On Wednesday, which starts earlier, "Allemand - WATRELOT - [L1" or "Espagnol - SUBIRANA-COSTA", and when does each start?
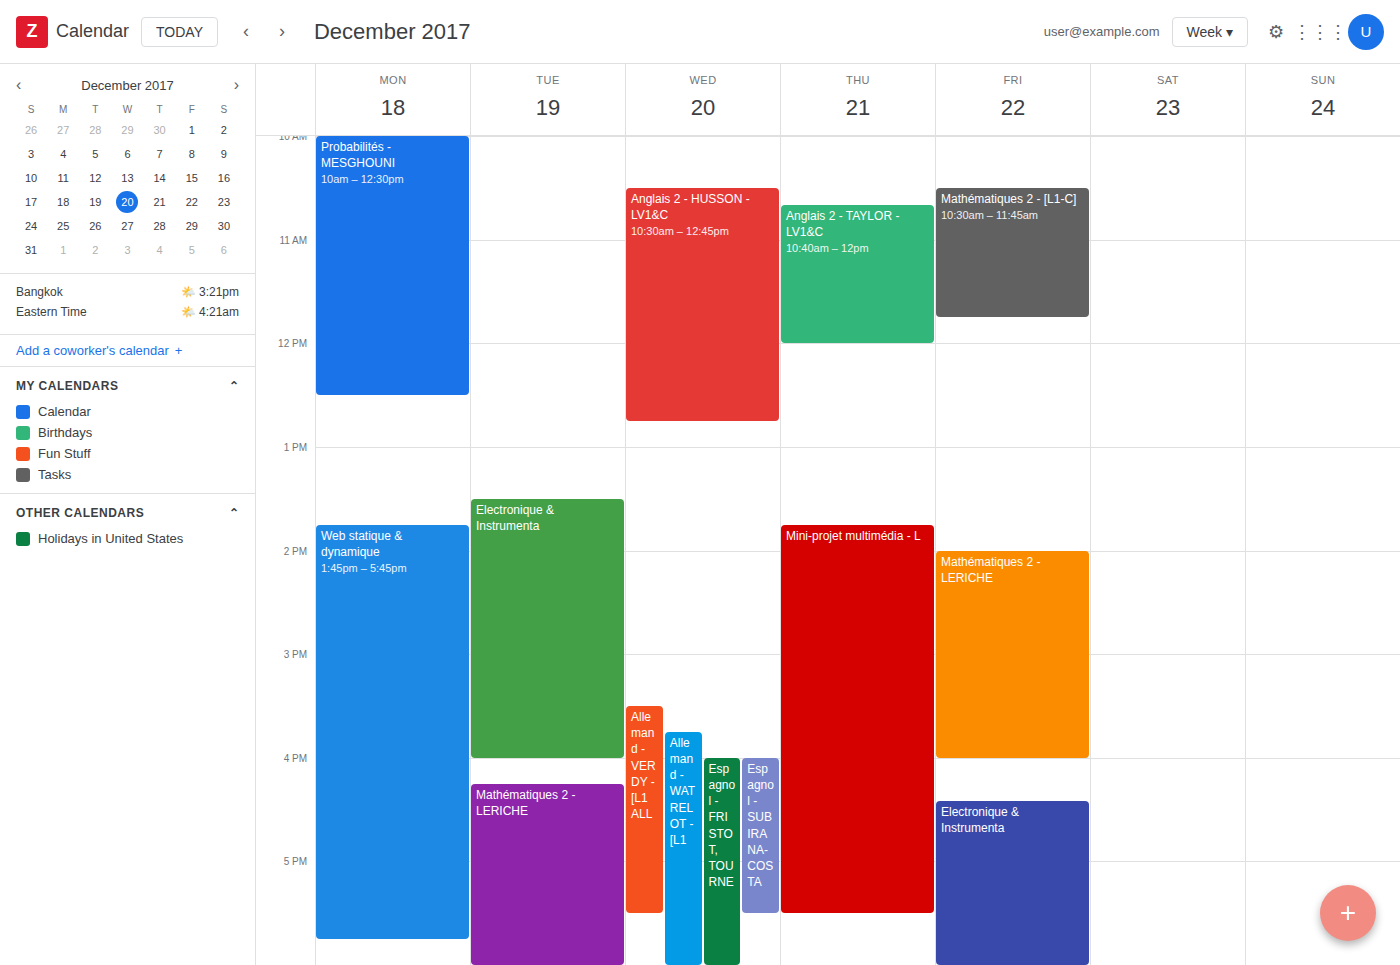
"Allemand - WATRELOT - [L1" 15:45; "Espagnol - SUBIRANA-COSTA" 16:00.